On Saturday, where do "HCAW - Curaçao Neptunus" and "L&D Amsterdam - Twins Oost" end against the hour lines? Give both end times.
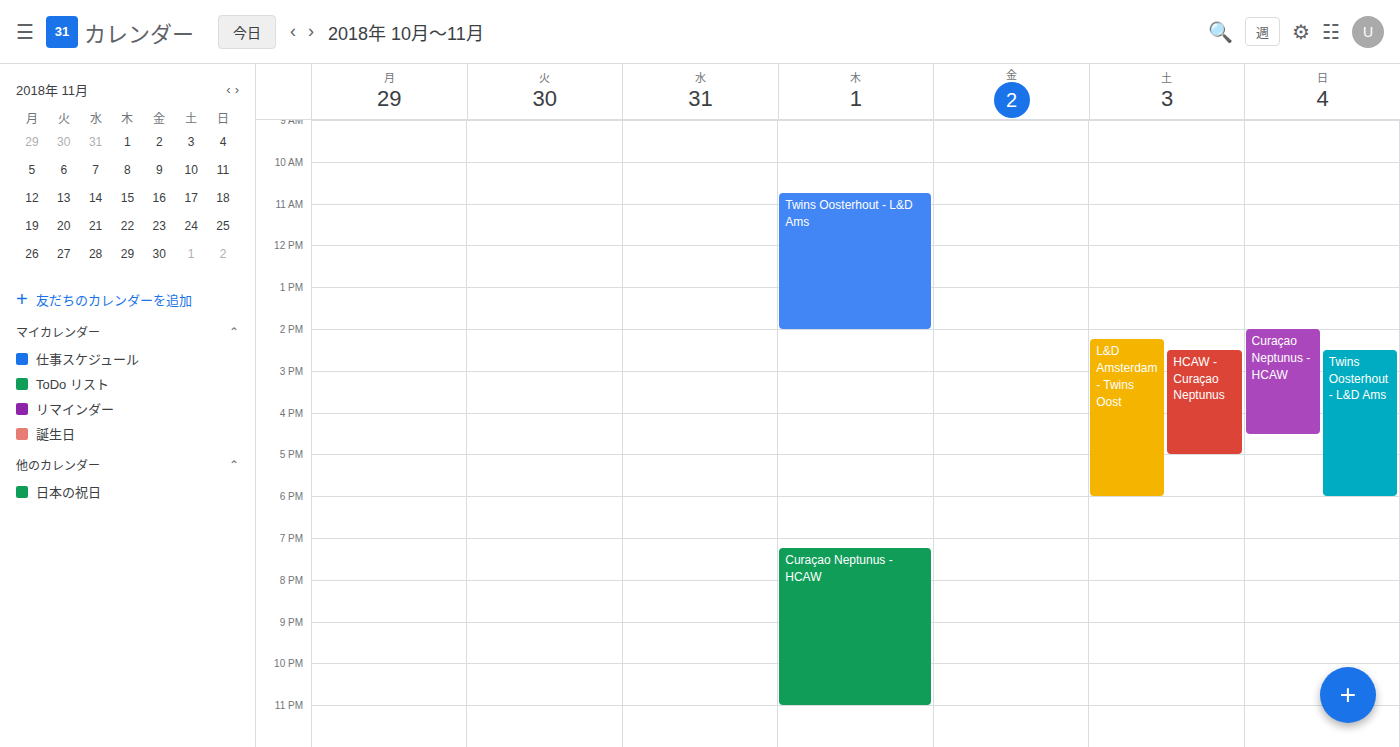
"HCAW - Curaçao Neptunus": 5:00 PM, exactly on the 5 PM line. "L&D Amsterdam - Twins Oost": 6:00 PM, exactly on the 6 PM line.